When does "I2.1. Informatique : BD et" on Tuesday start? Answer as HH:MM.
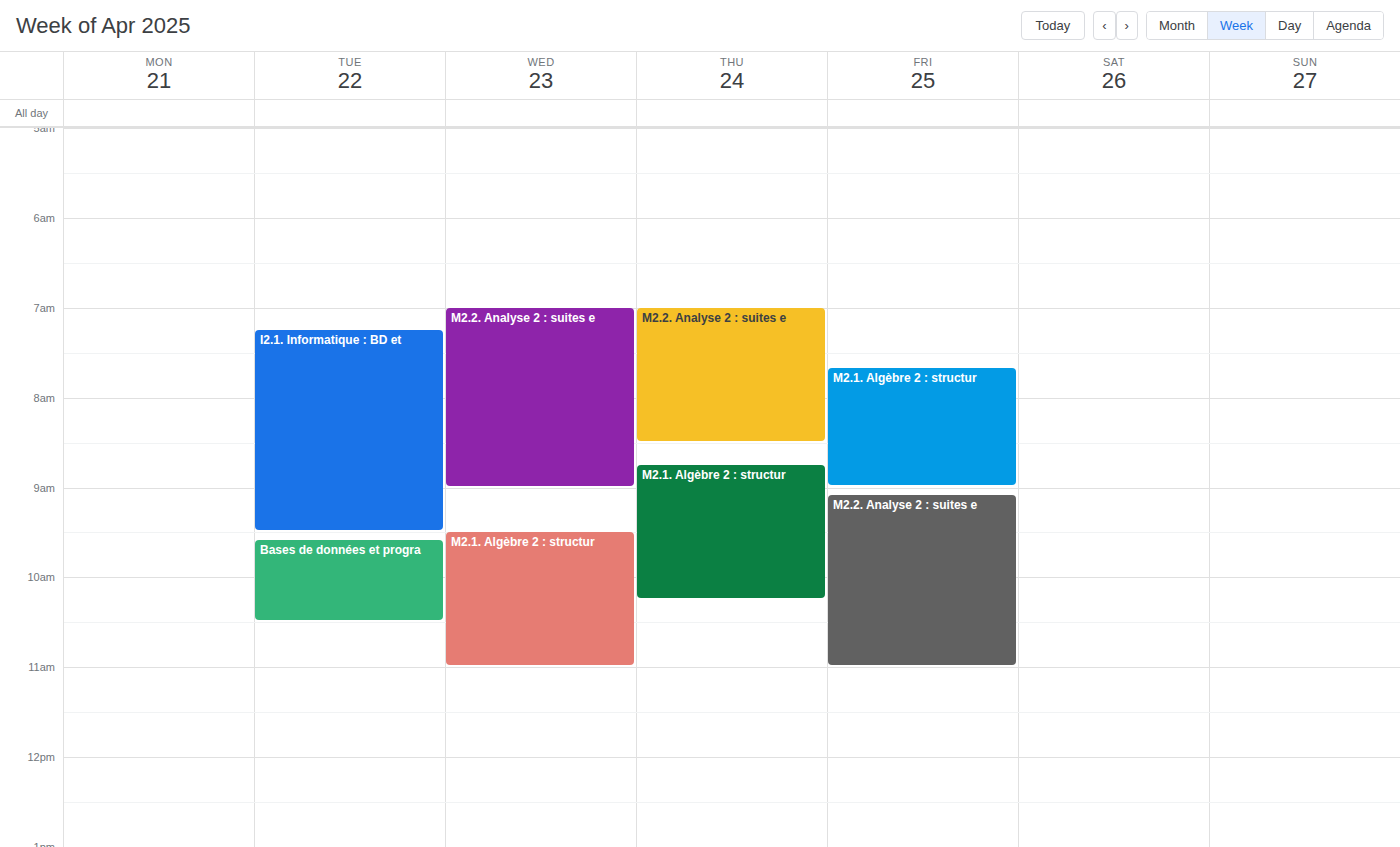
07:15